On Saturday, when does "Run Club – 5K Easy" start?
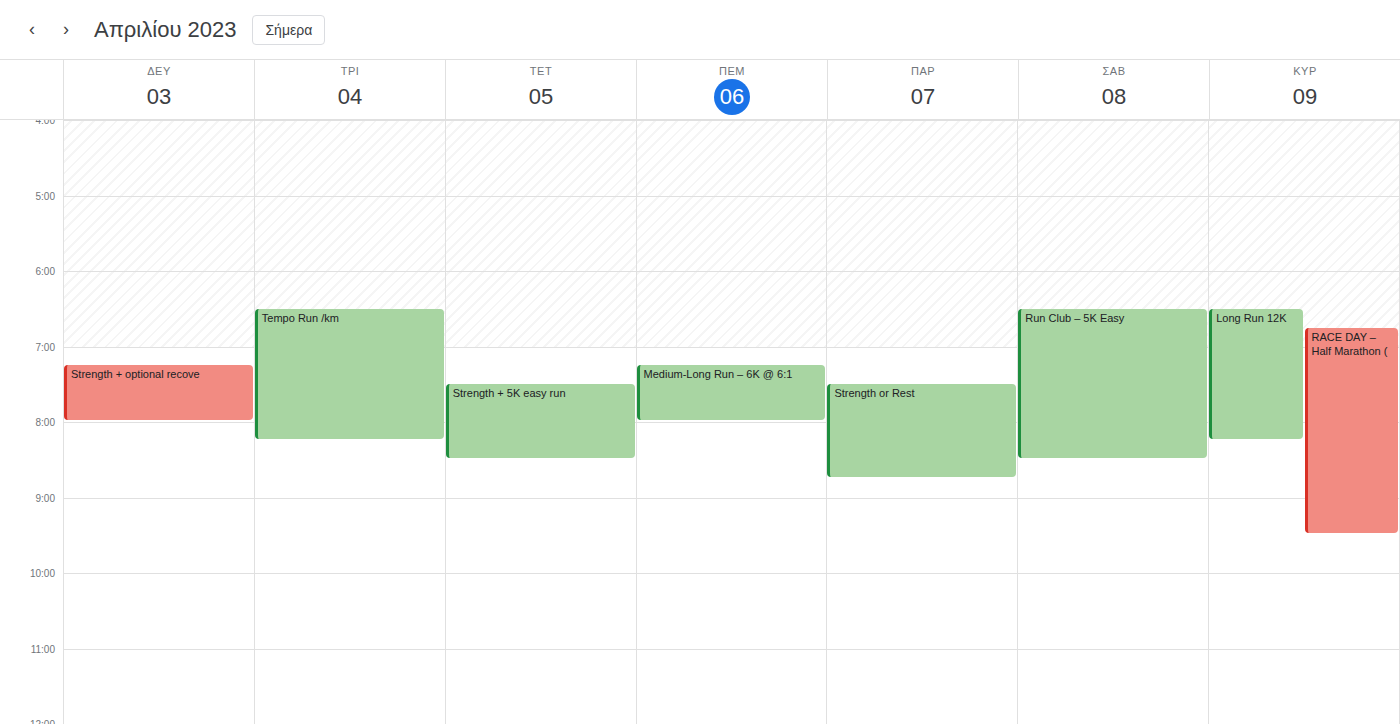
06:30